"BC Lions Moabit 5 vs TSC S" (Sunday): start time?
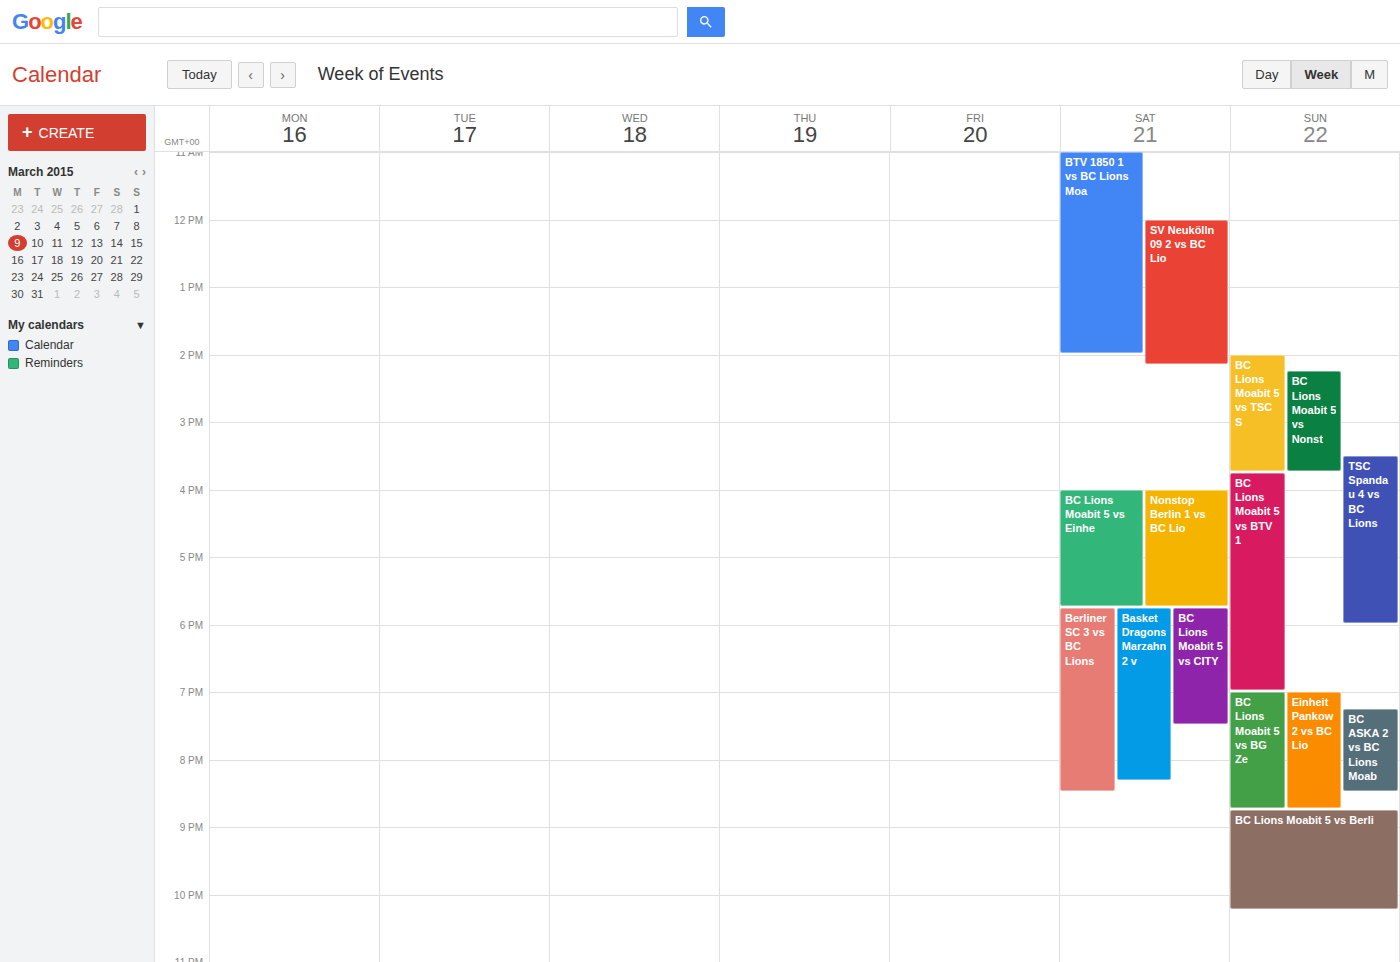
2:00 PM